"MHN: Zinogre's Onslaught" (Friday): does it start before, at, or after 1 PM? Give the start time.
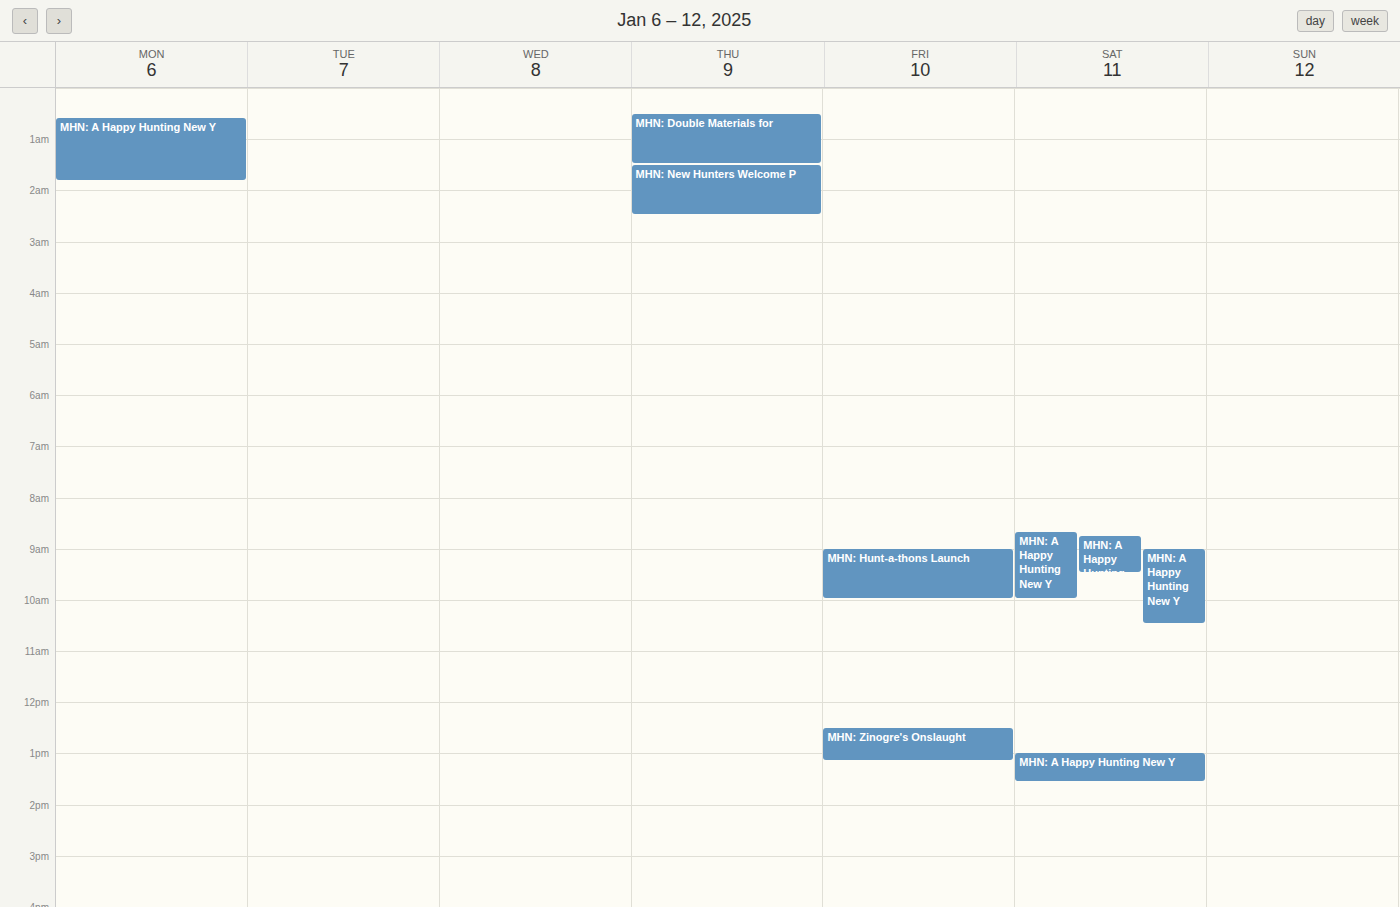
12:30 PM -- before 1 PM, 30 minutes above the 1 PM line.